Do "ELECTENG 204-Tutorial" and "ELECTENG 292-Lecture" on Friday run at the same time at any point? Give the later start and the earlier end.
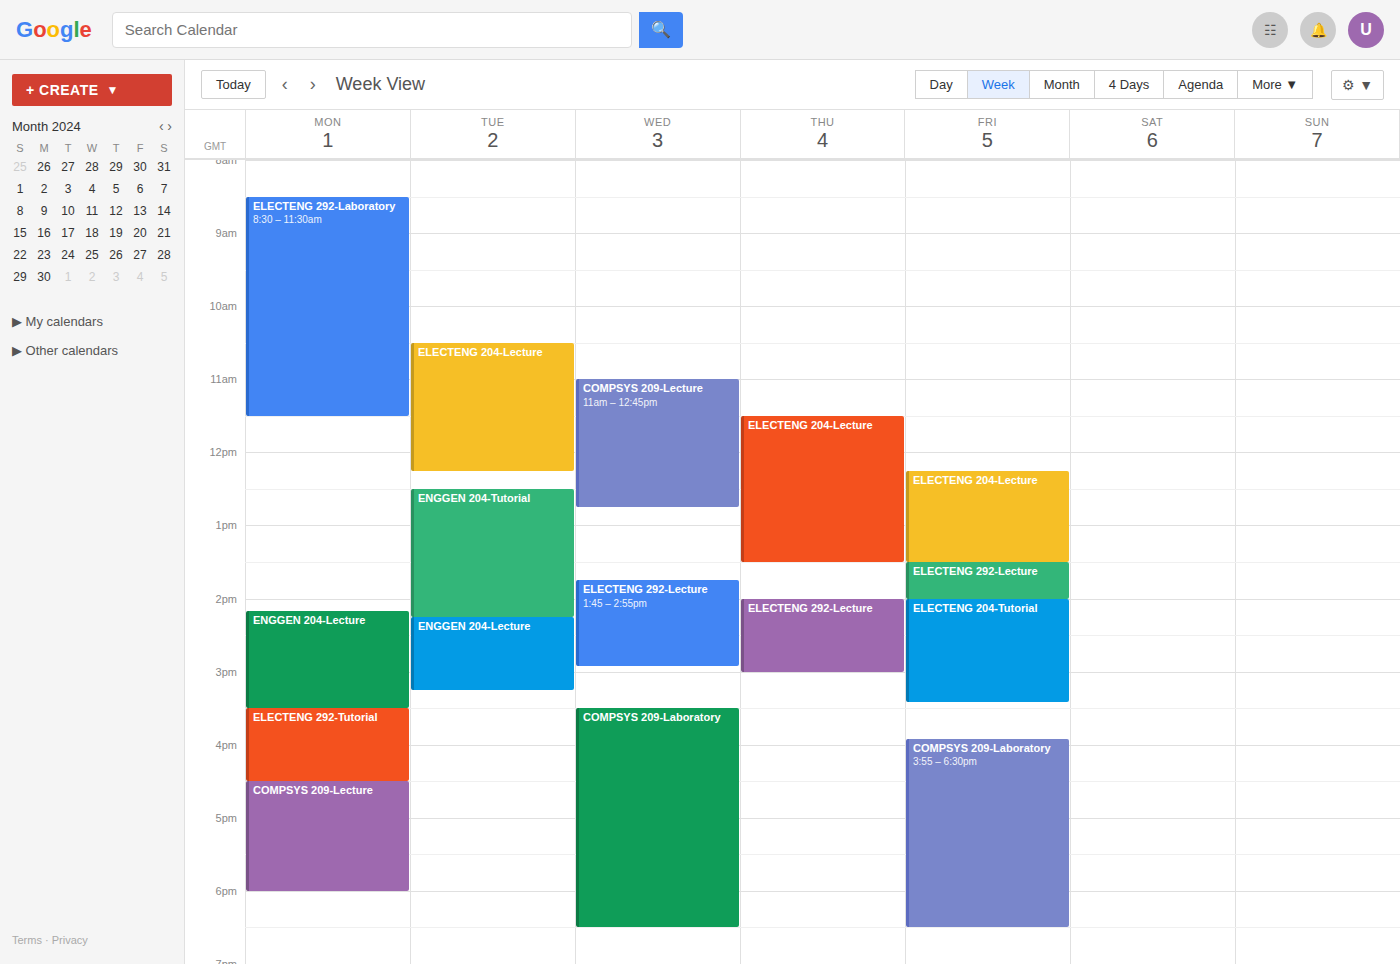
"ELECTENG 292-Lecture" ends at 2:00 PM, exactly when "ELECTENG 204-Tutorial" starts -- they touch but do not overlap.